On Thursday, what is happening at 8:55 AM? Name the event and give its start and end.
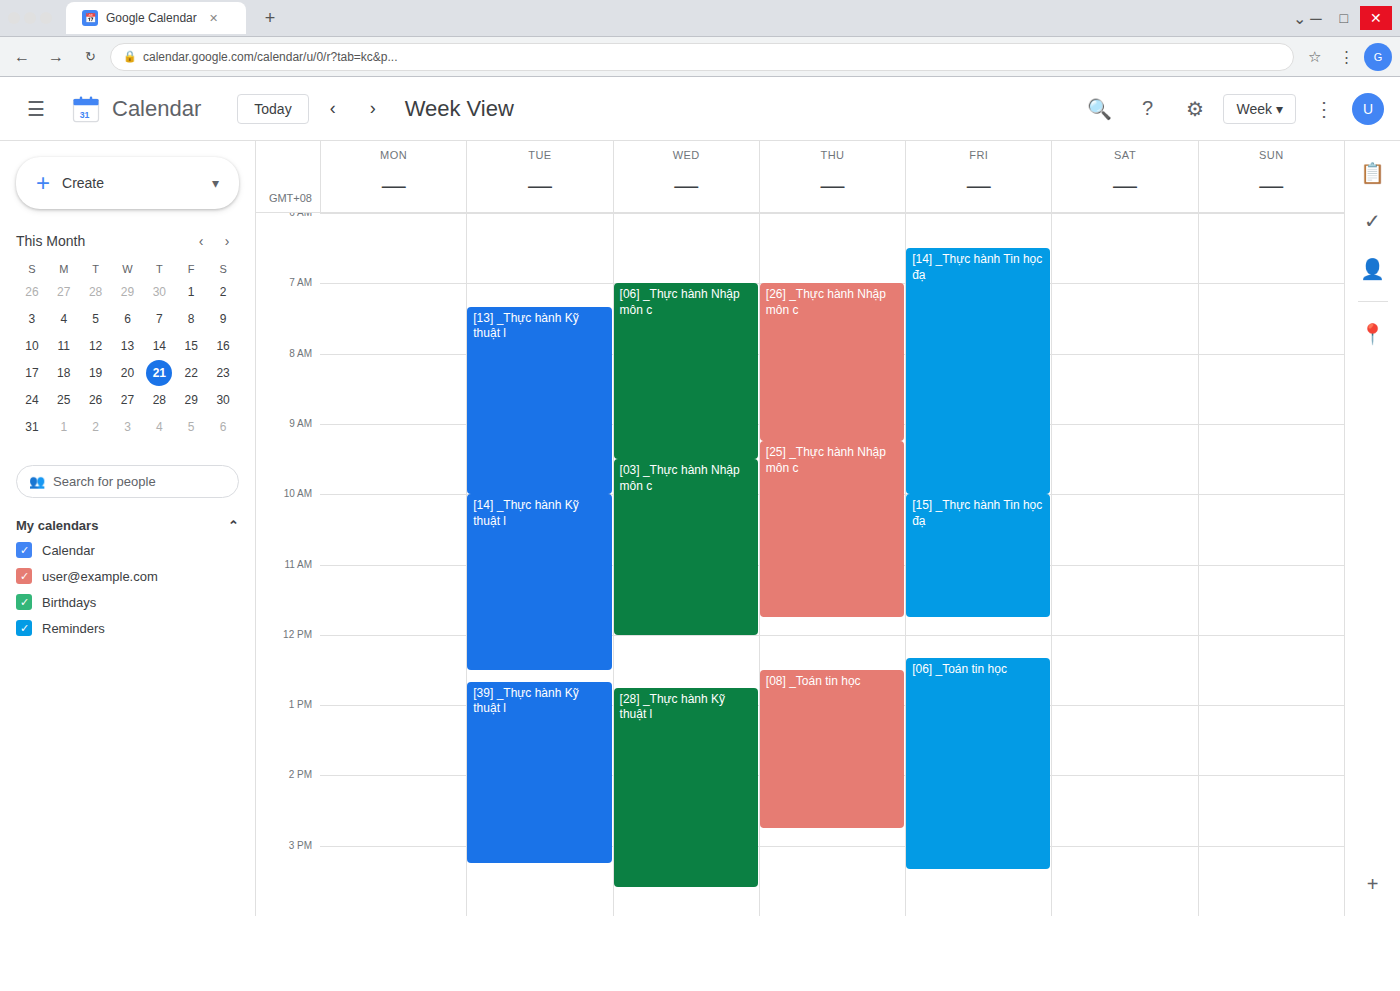
"[26] _Thực hành Nhập môn c", 7:00 AM to 9:15 AM